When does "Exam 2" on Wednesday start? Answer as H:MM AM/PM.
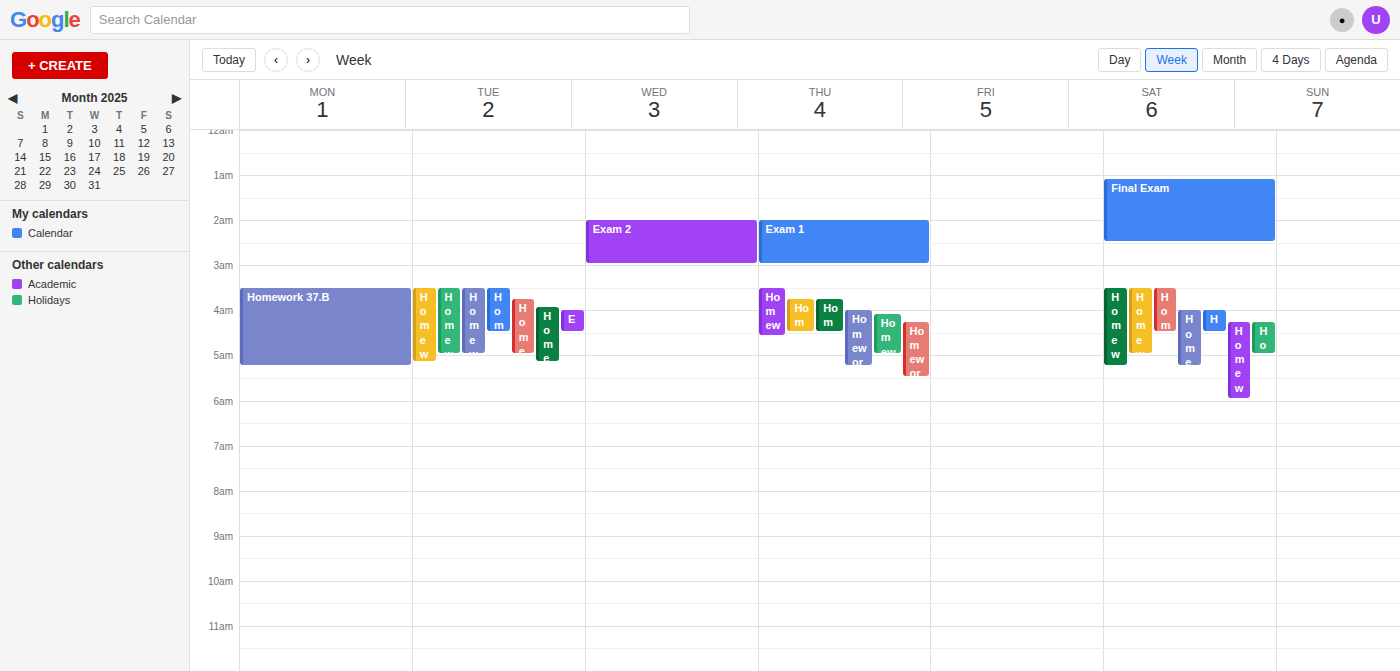
2:00 AM